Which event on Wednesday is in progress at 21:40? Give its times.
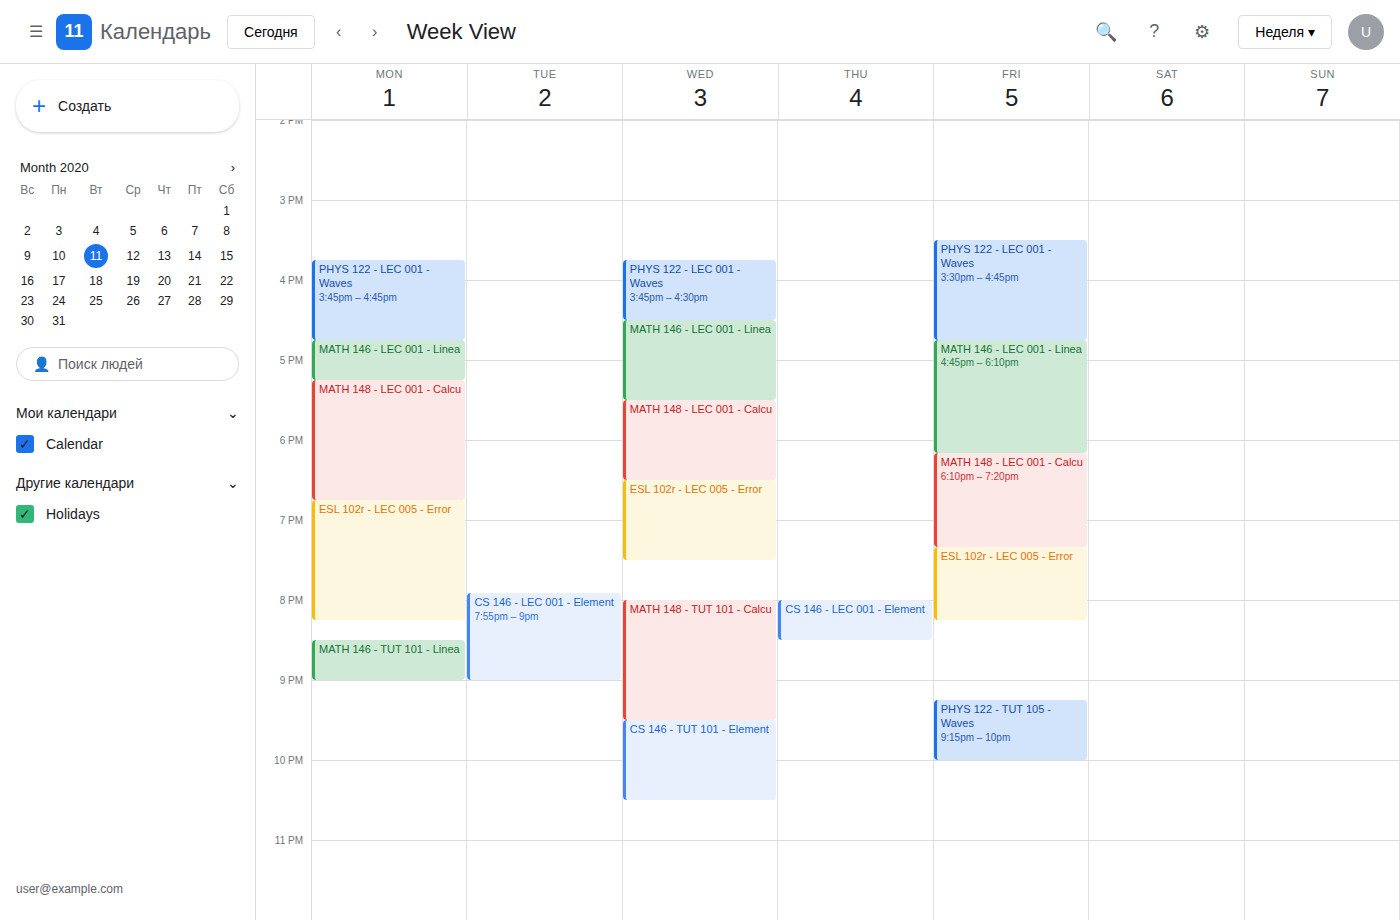
"CS 146 - TUT 101 - Element", 21:30 to 22:30